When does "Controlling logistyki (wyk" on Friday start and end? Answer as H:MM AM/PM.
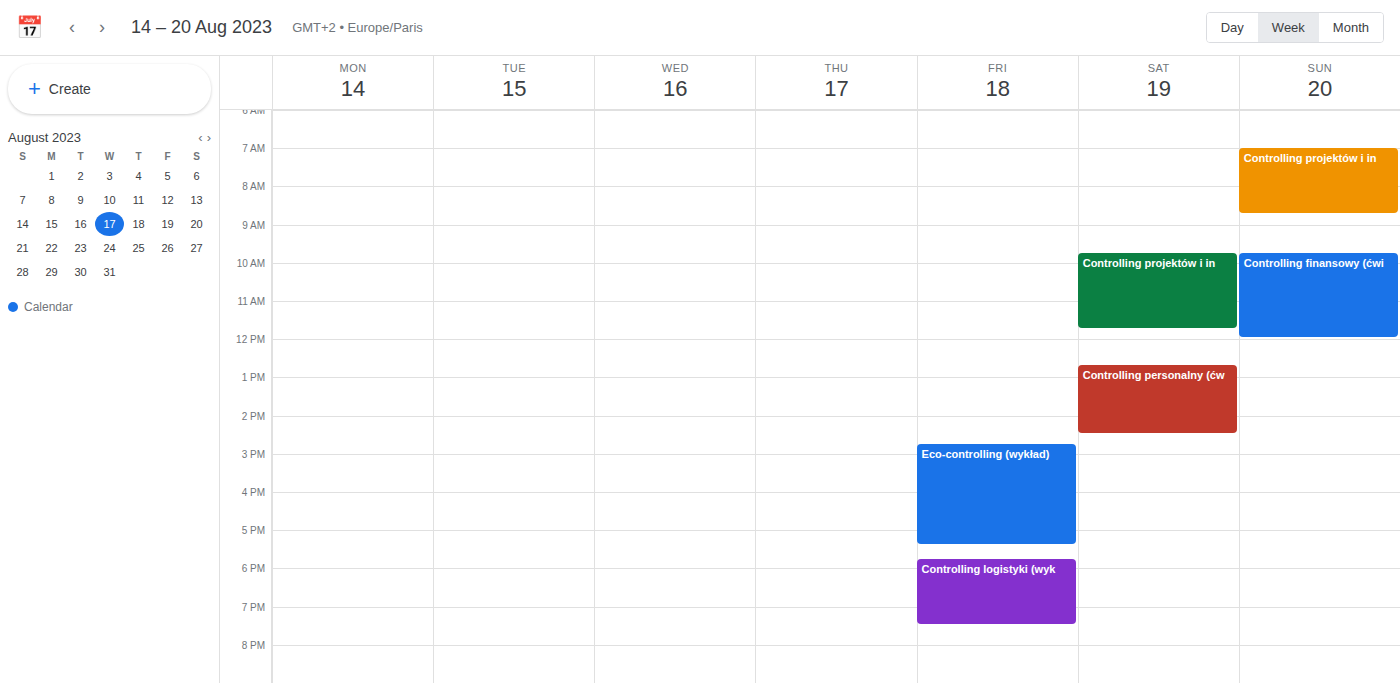
5:45 PM to 7:30 PM